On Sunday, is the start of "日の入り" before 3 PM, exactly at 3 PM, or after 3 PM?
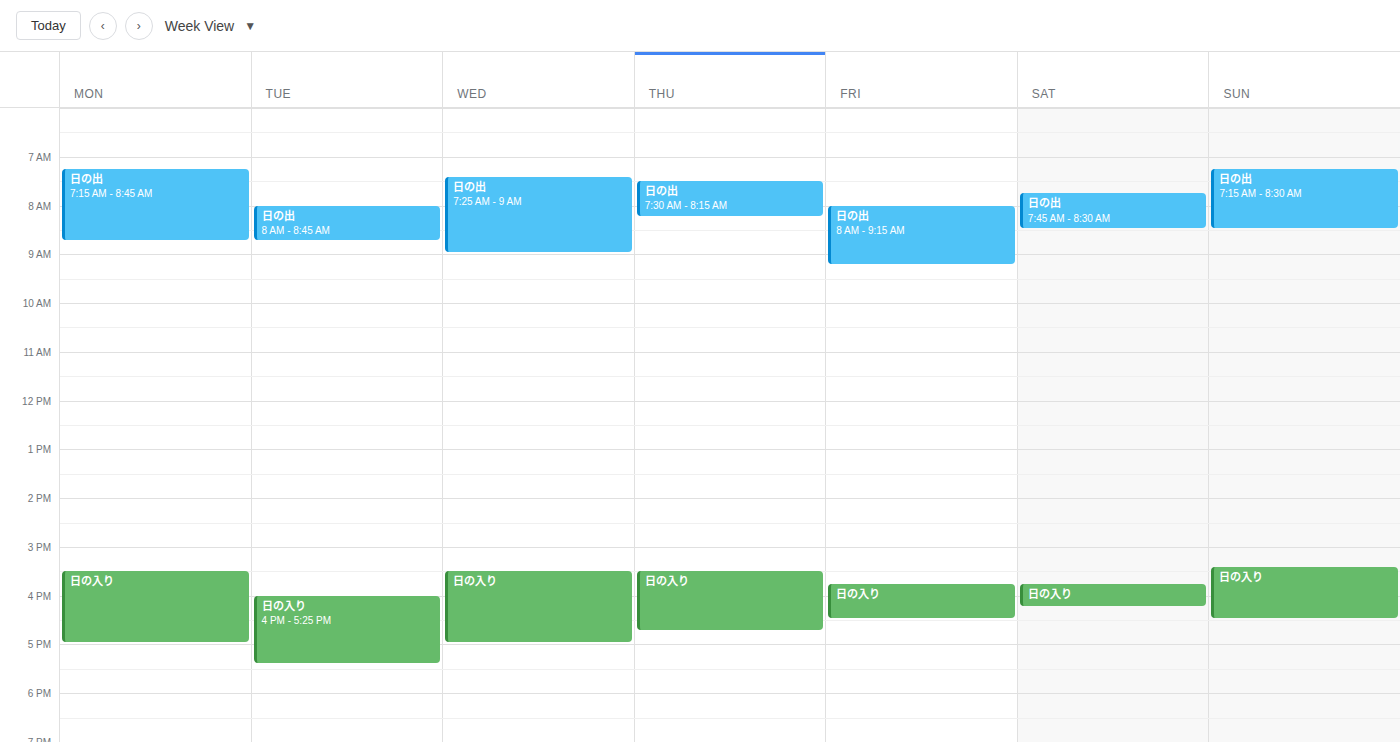
3:25 PM -- after 3 PM, 25 minutes below the 3 PM line.